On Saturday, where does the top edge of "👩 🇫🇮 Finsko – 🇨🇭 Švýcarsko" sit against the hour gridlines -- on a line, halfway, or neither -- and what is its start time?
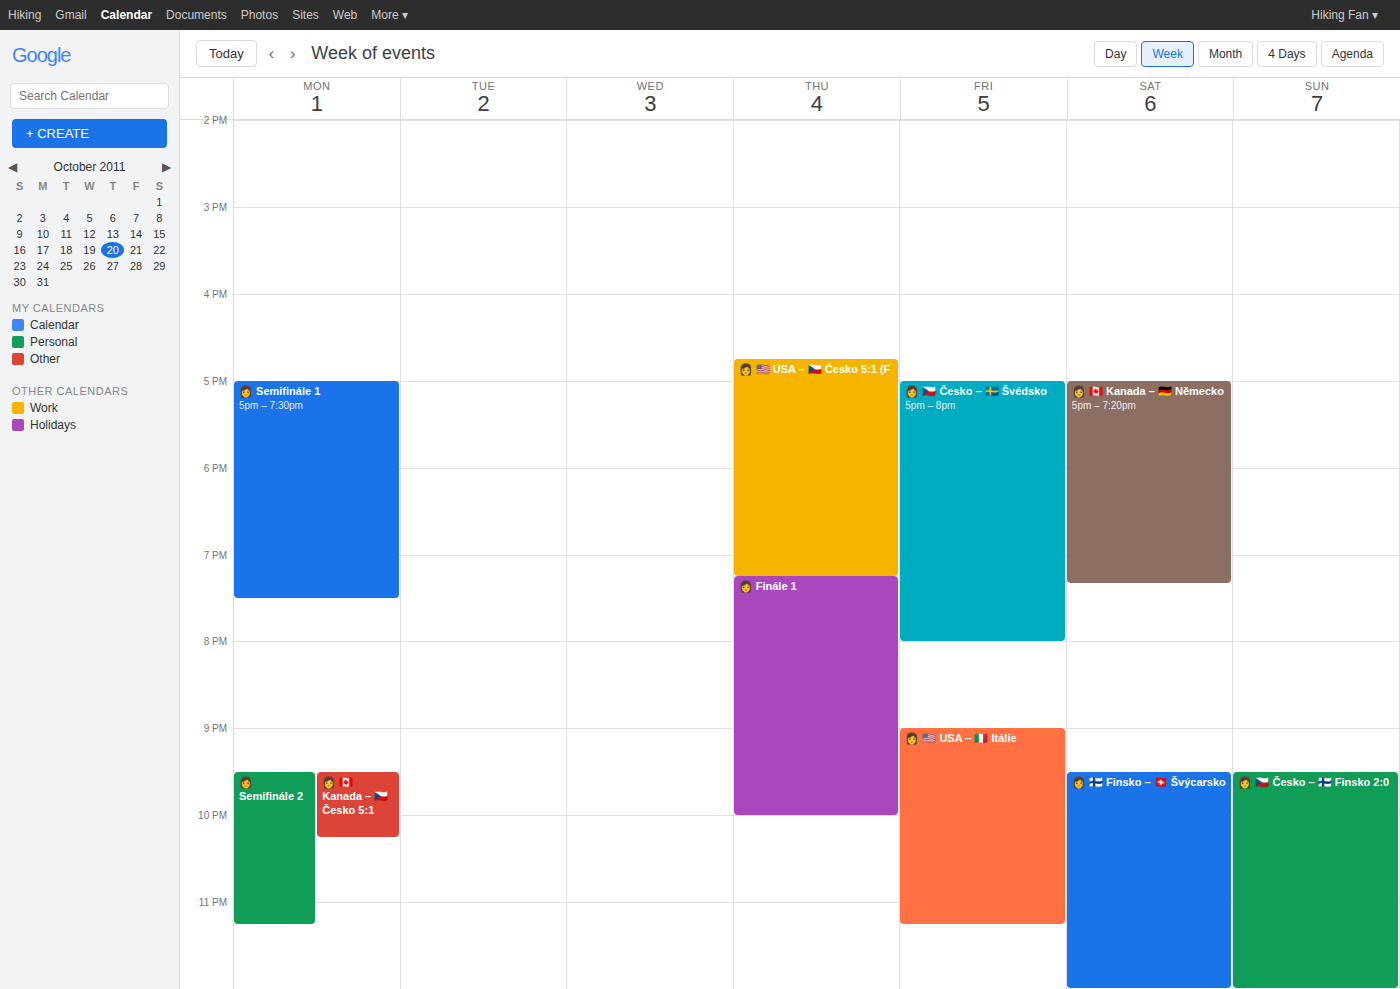
9:30 PM -- halfway between the 9 PM and 10 PM lines.